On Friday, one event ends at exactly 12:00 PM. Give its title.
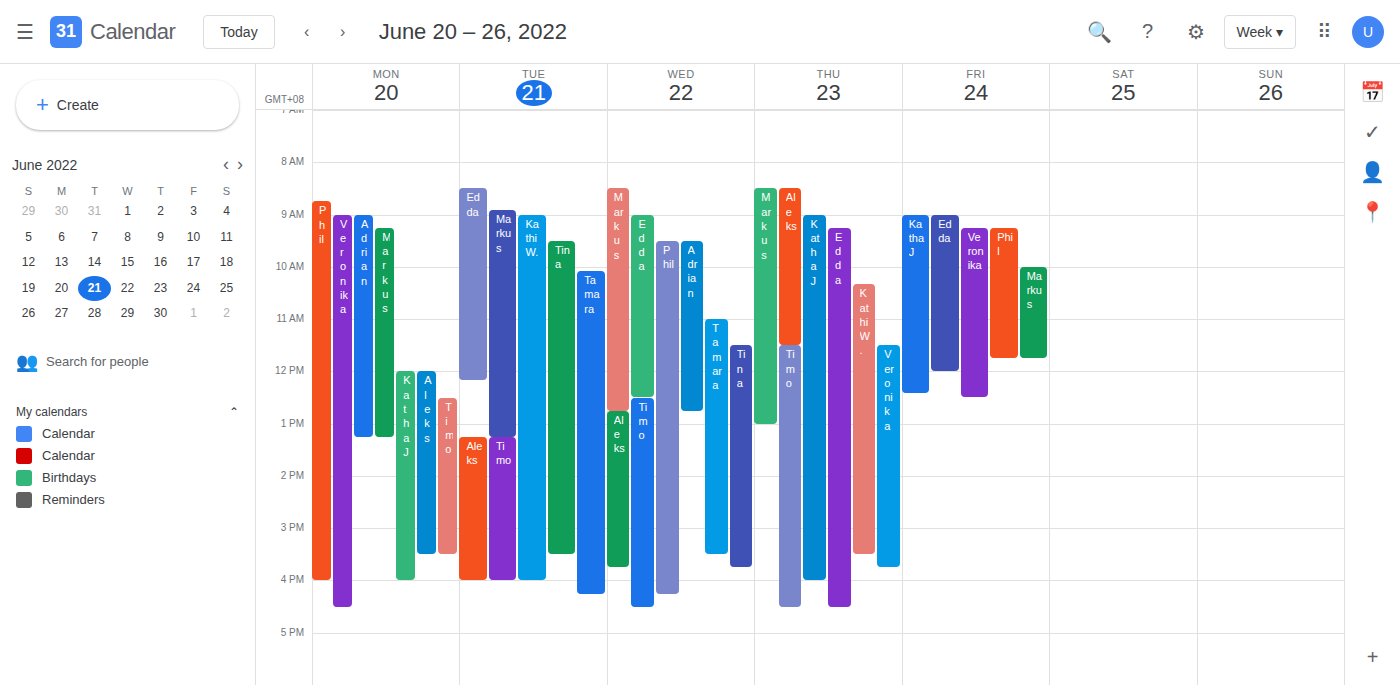
"Edda"